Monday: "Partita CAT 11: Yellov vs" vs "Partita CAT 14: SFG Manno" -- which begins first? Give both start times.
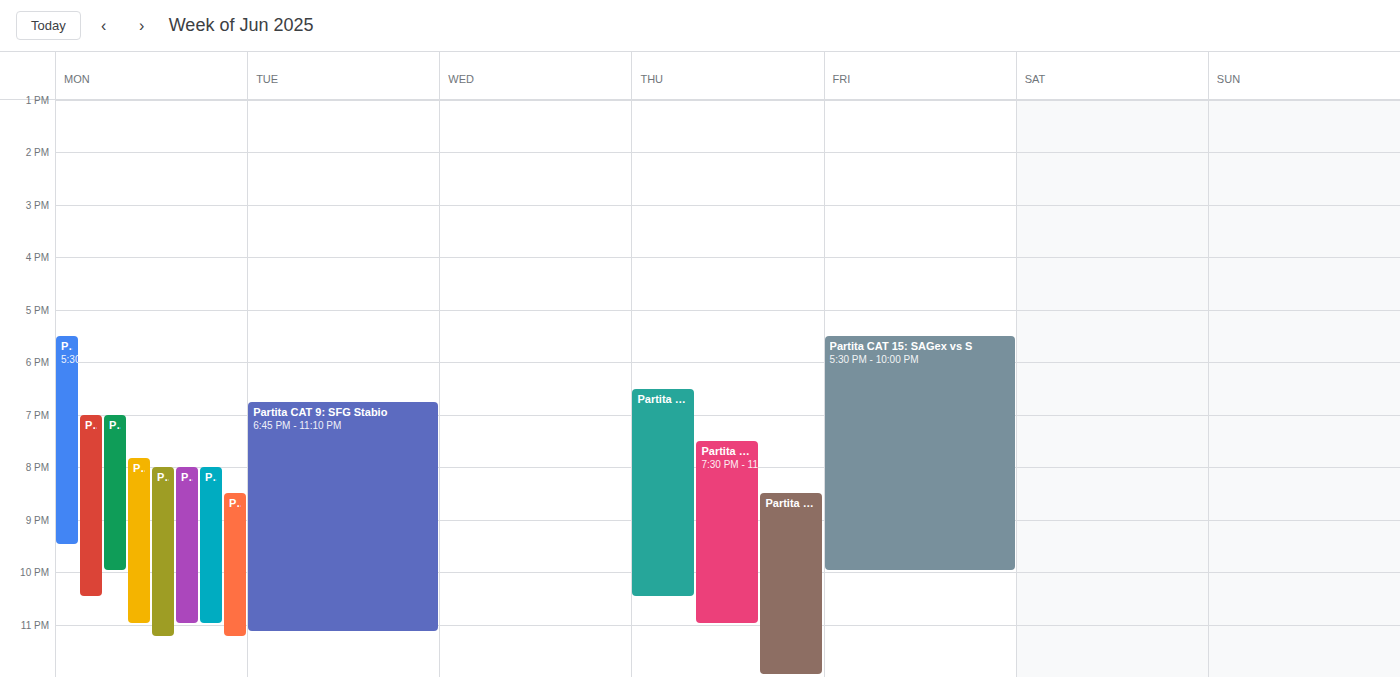
"Partita CAT 11: Yellov vs" 7:50 PM; "Partita CAT 14: SFG Manno" 8:00 PM.